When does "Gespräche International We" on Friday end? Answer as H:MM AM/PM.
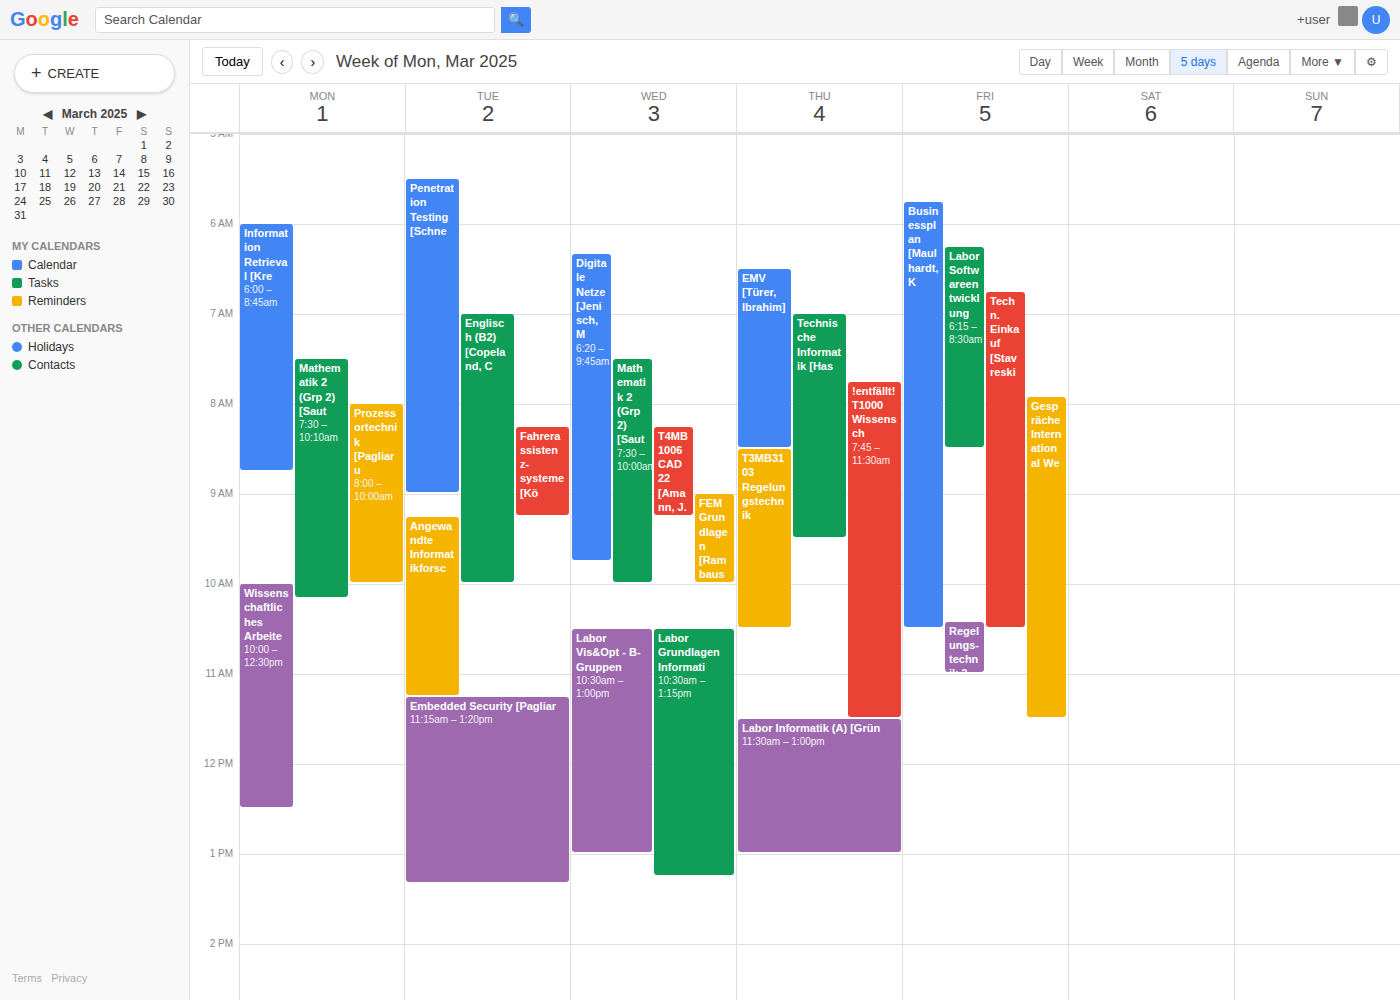
11:30 AM